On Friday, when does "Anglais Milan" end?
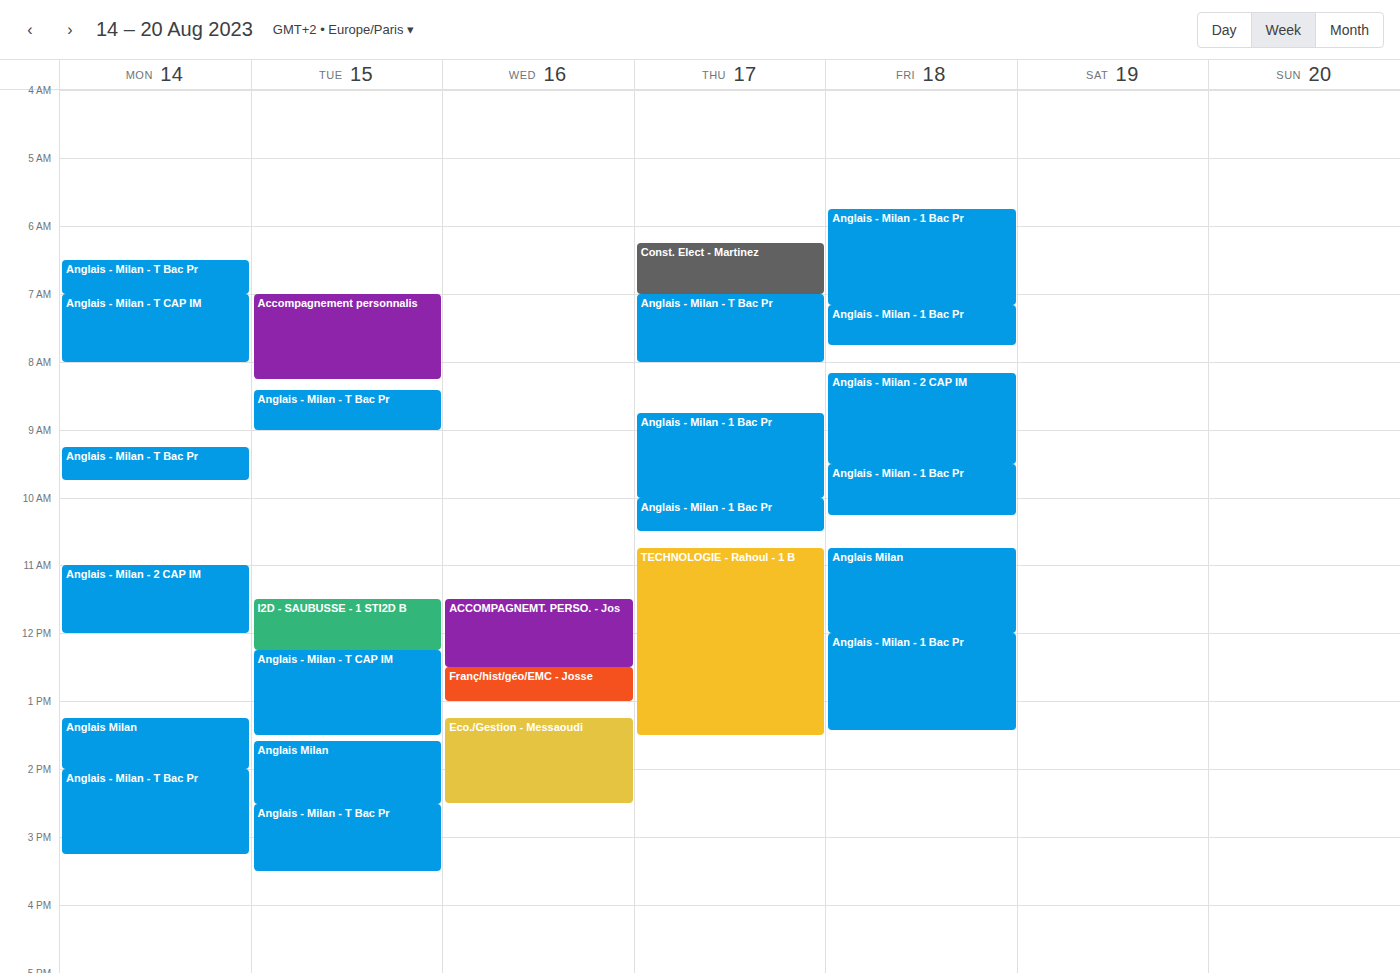
12:00 PM